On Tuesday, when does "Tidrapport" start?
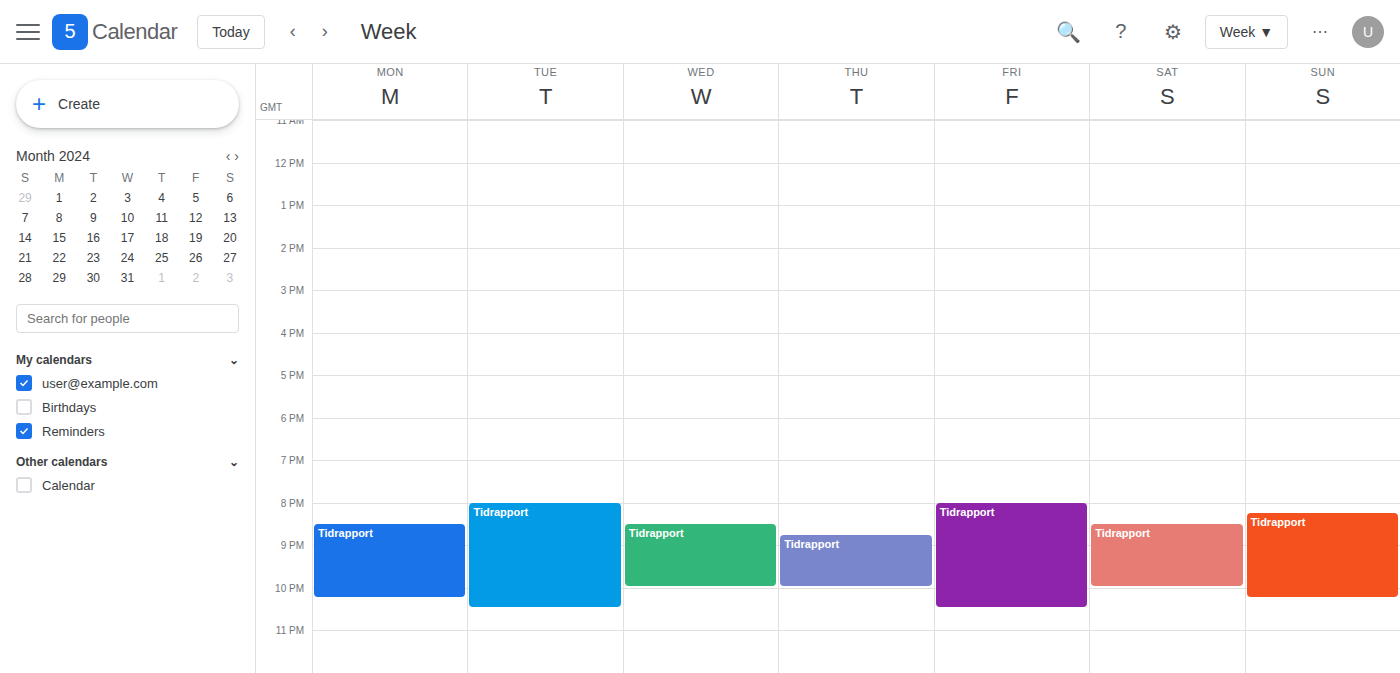
8:00 PM